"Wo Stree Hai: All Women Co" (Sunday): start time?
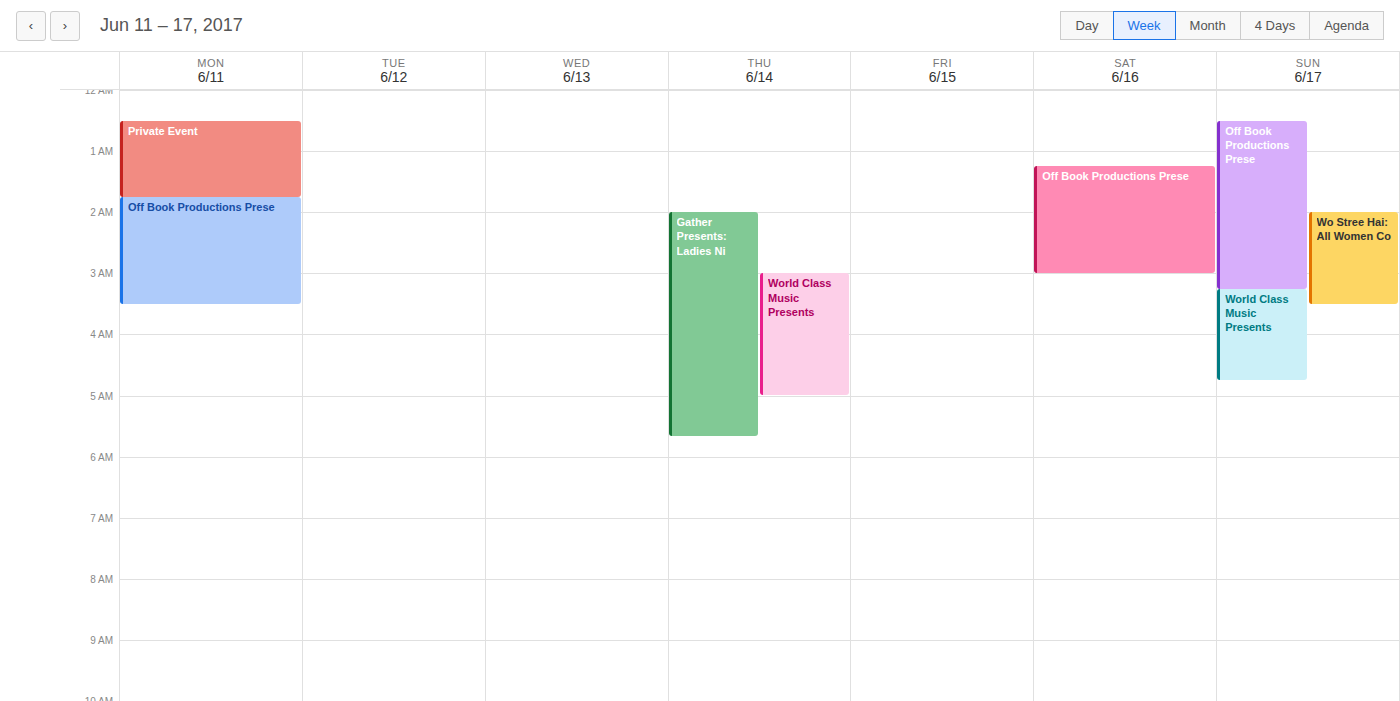
2:00 AM